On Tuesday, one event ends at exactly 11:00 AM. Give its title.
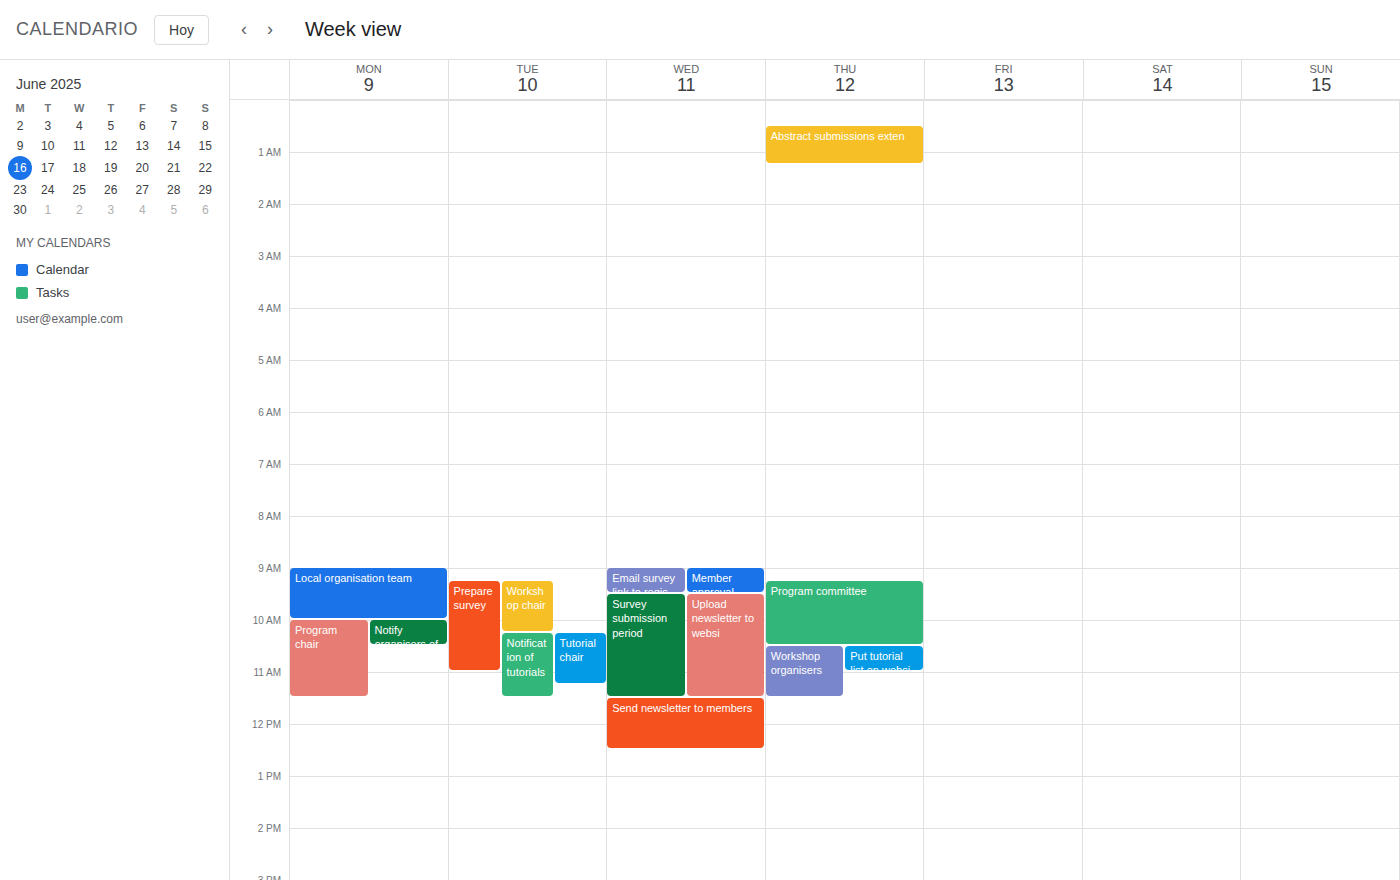
"Prepare survey"